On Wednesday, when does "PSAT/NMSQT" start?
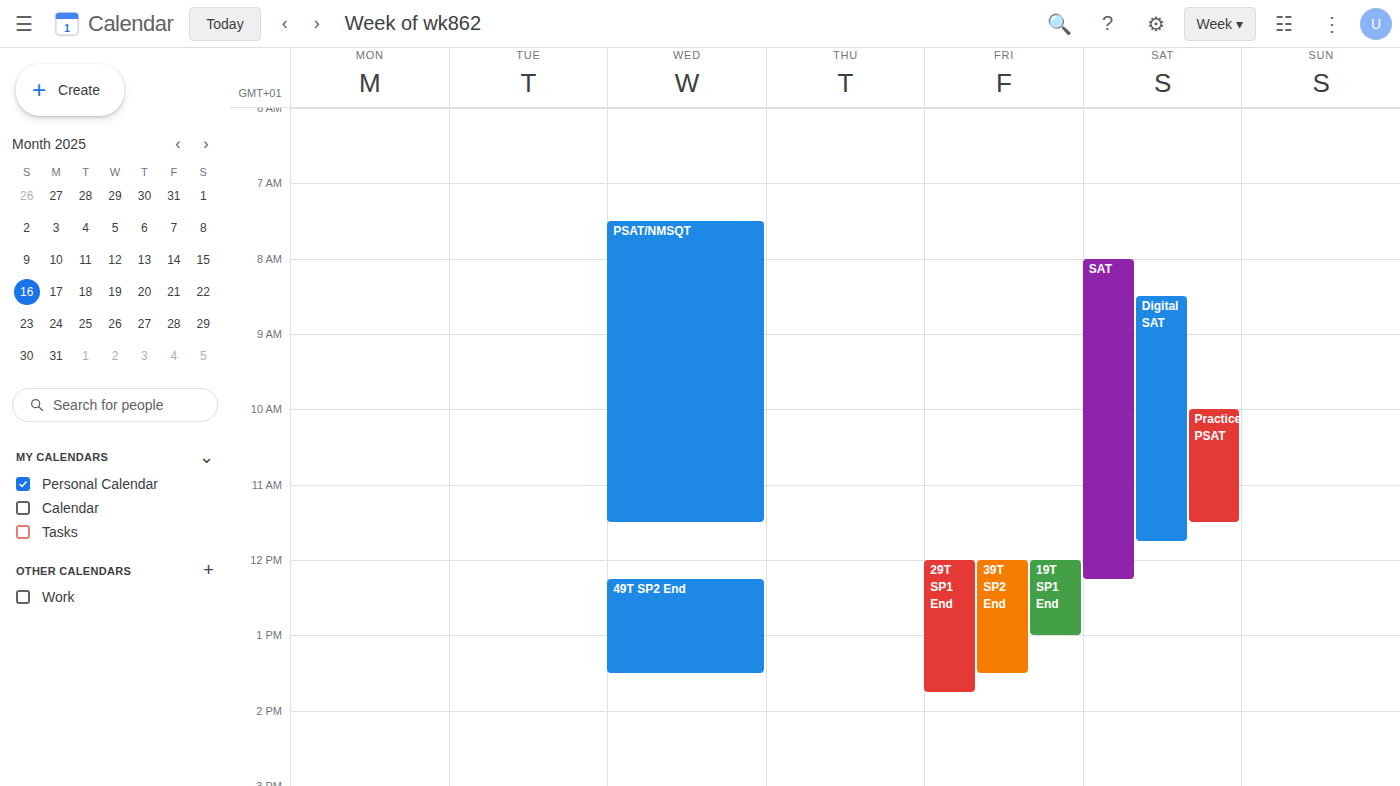
7:30 AM